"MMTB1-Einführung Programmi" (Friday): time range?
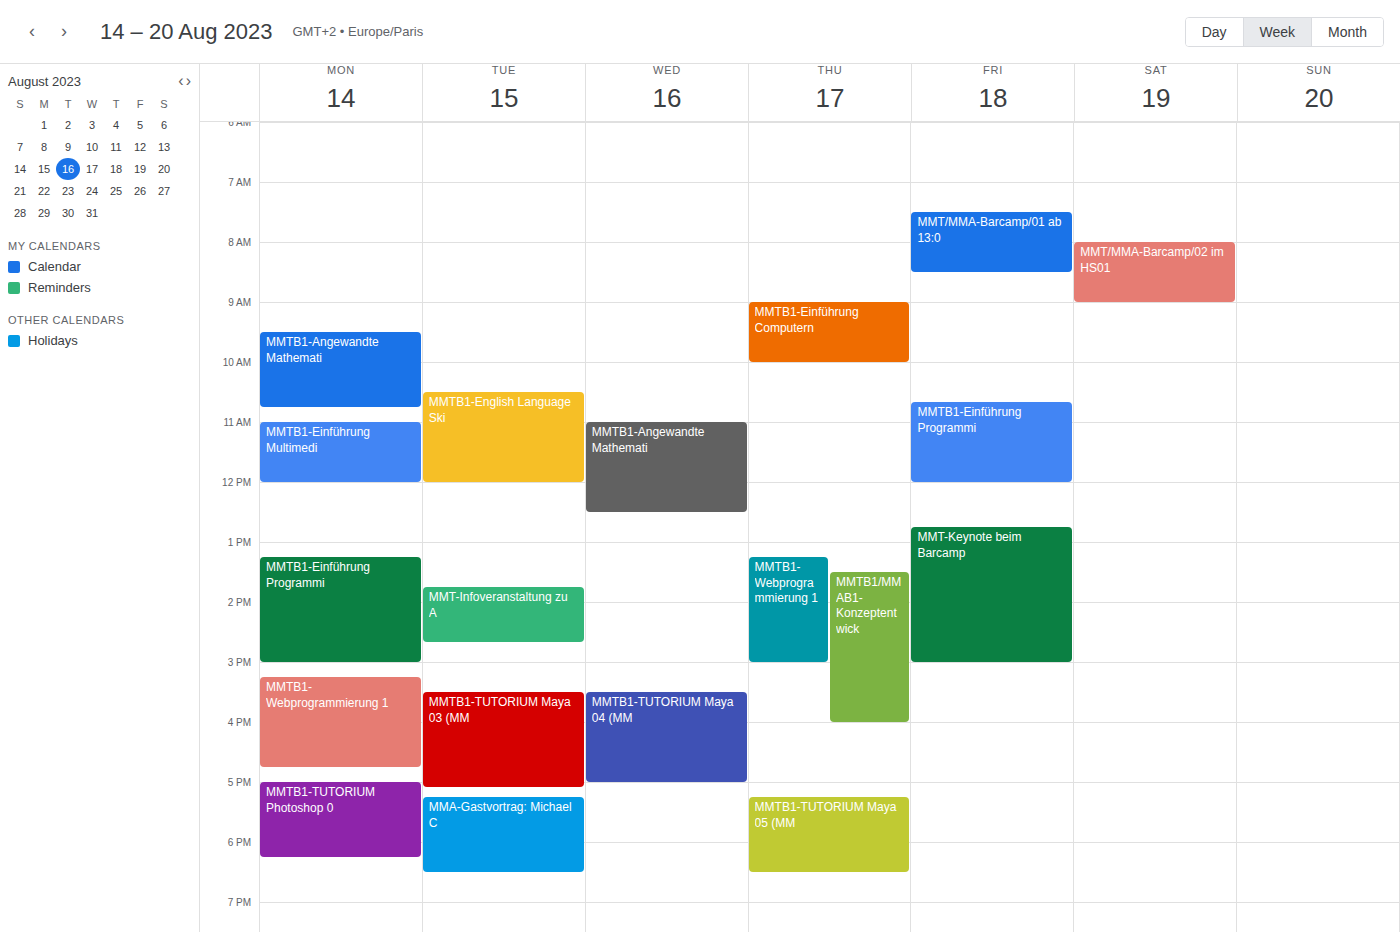
10:40 AM to 12:00 PM